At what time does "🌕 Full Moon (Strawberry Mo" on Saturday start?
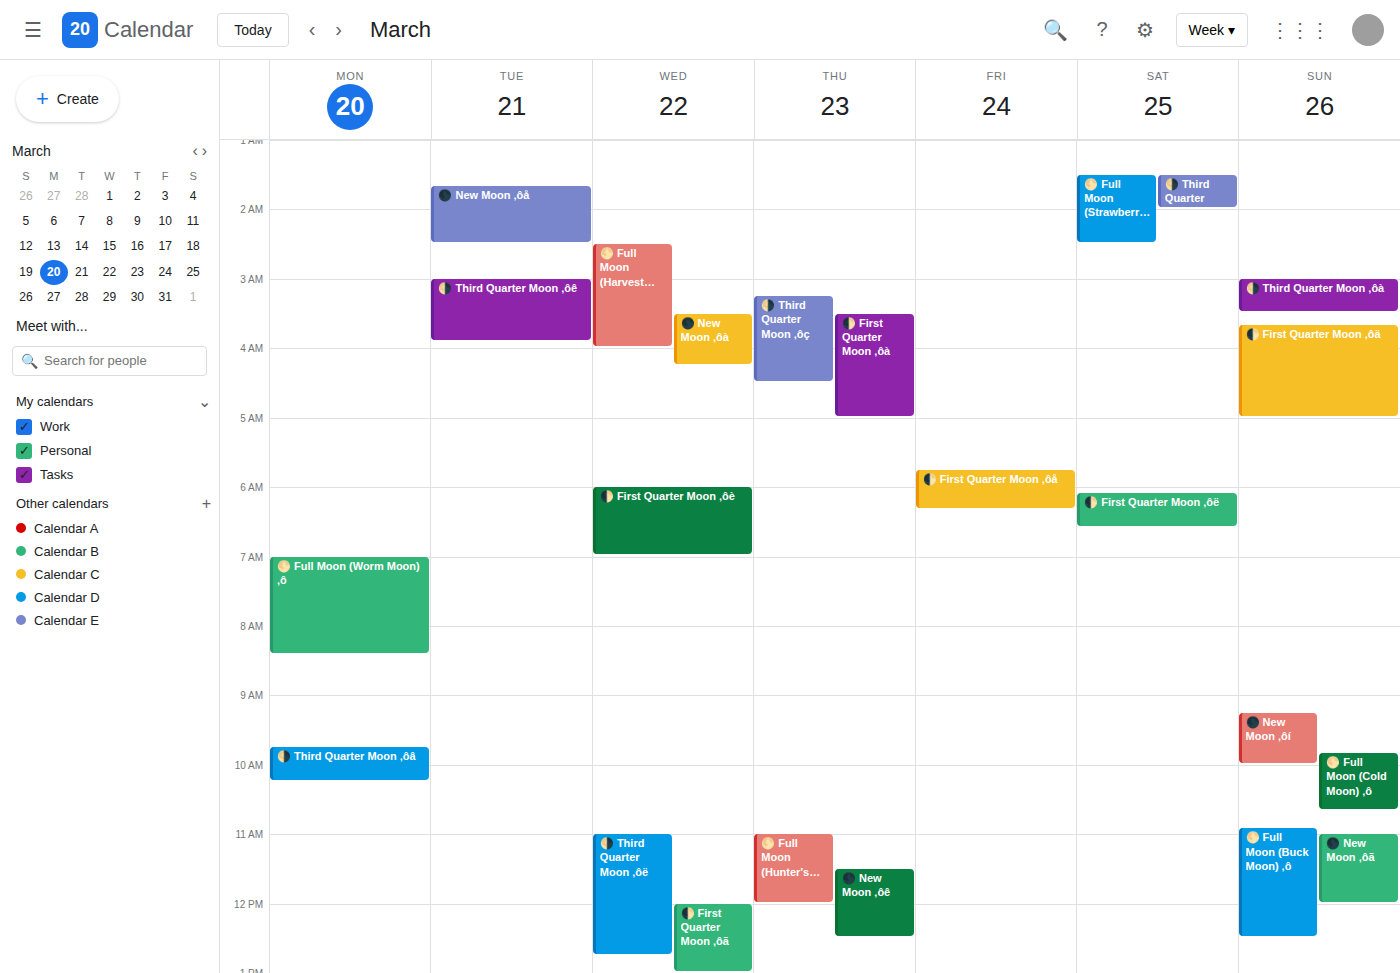
1:30 AM